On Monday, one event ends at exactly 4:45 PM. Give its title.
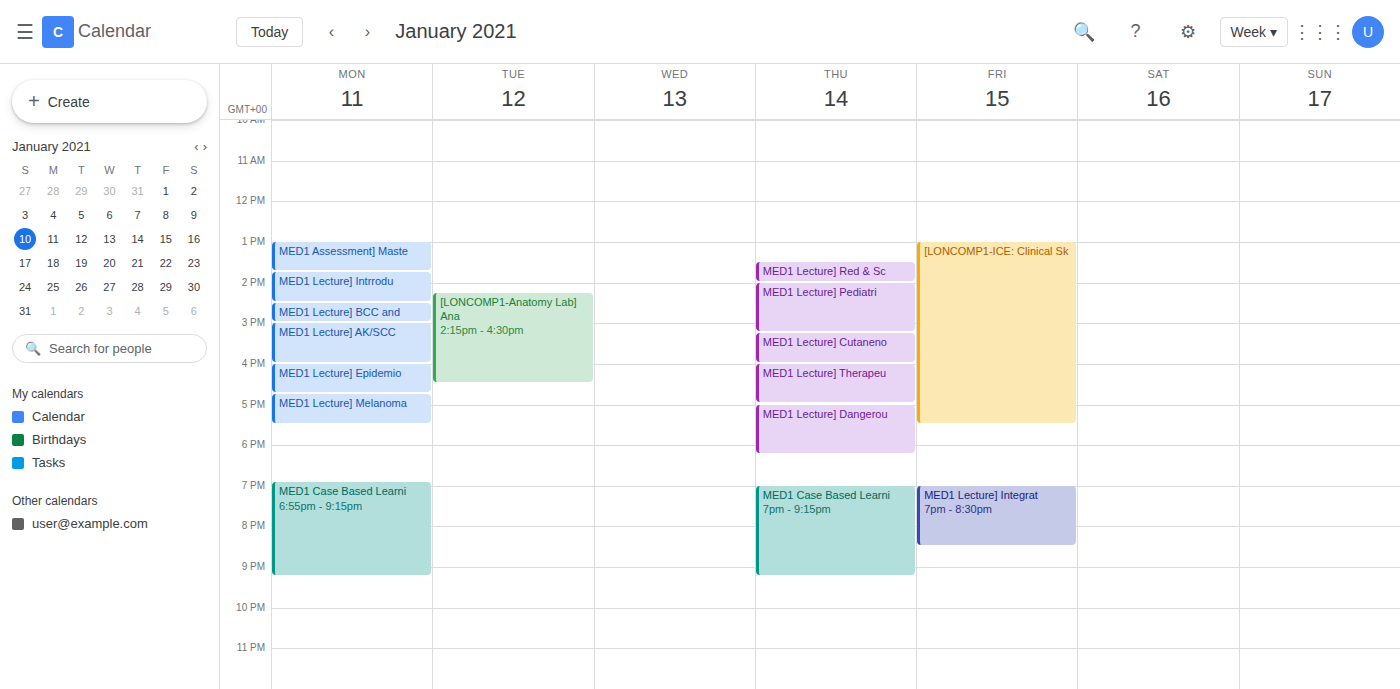
"MED1 Lecture] Epidemio"